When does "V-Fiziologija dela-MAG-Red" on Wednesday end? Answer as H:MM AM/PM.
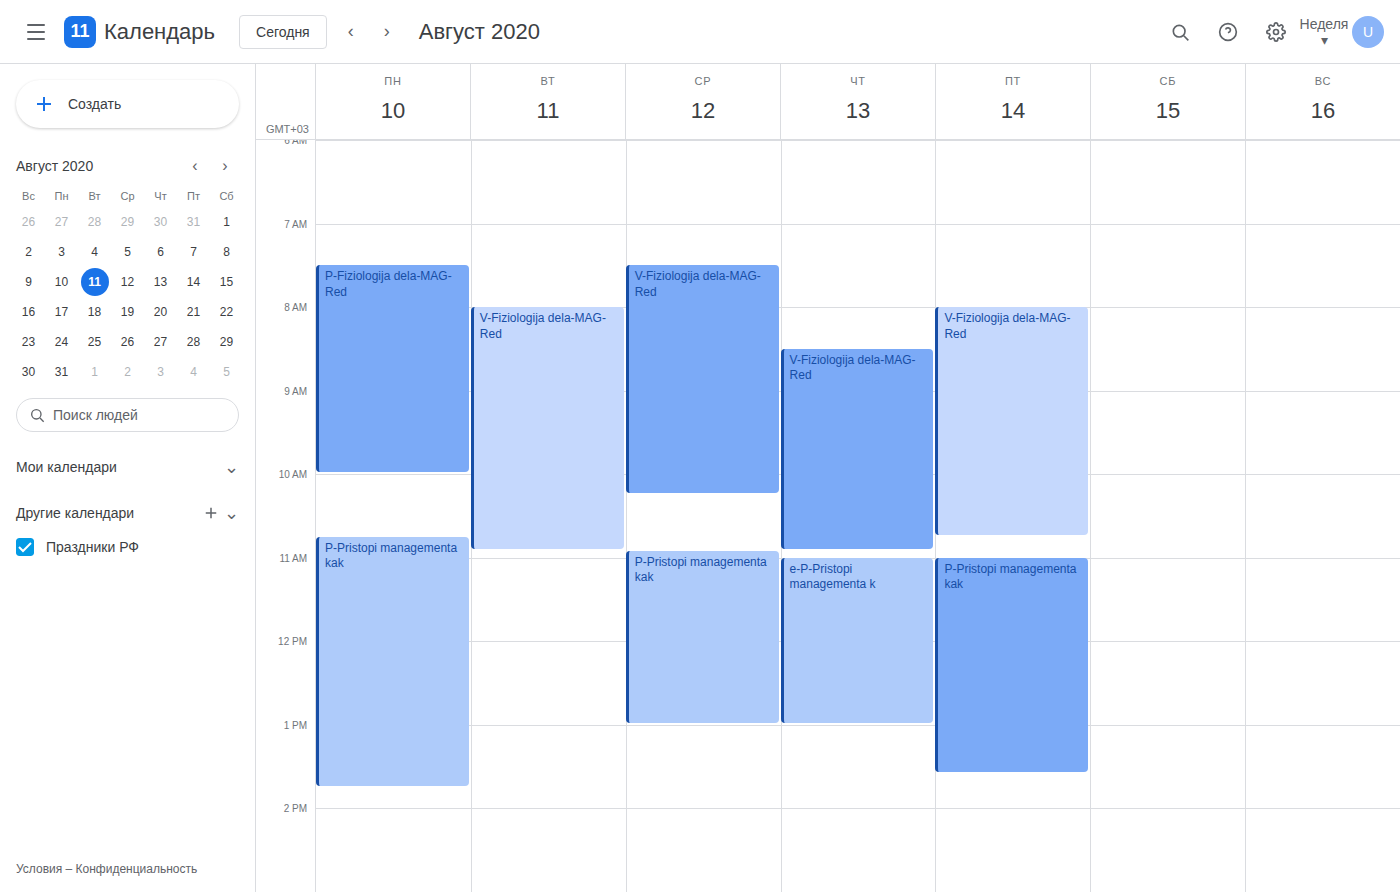
10:15 AM